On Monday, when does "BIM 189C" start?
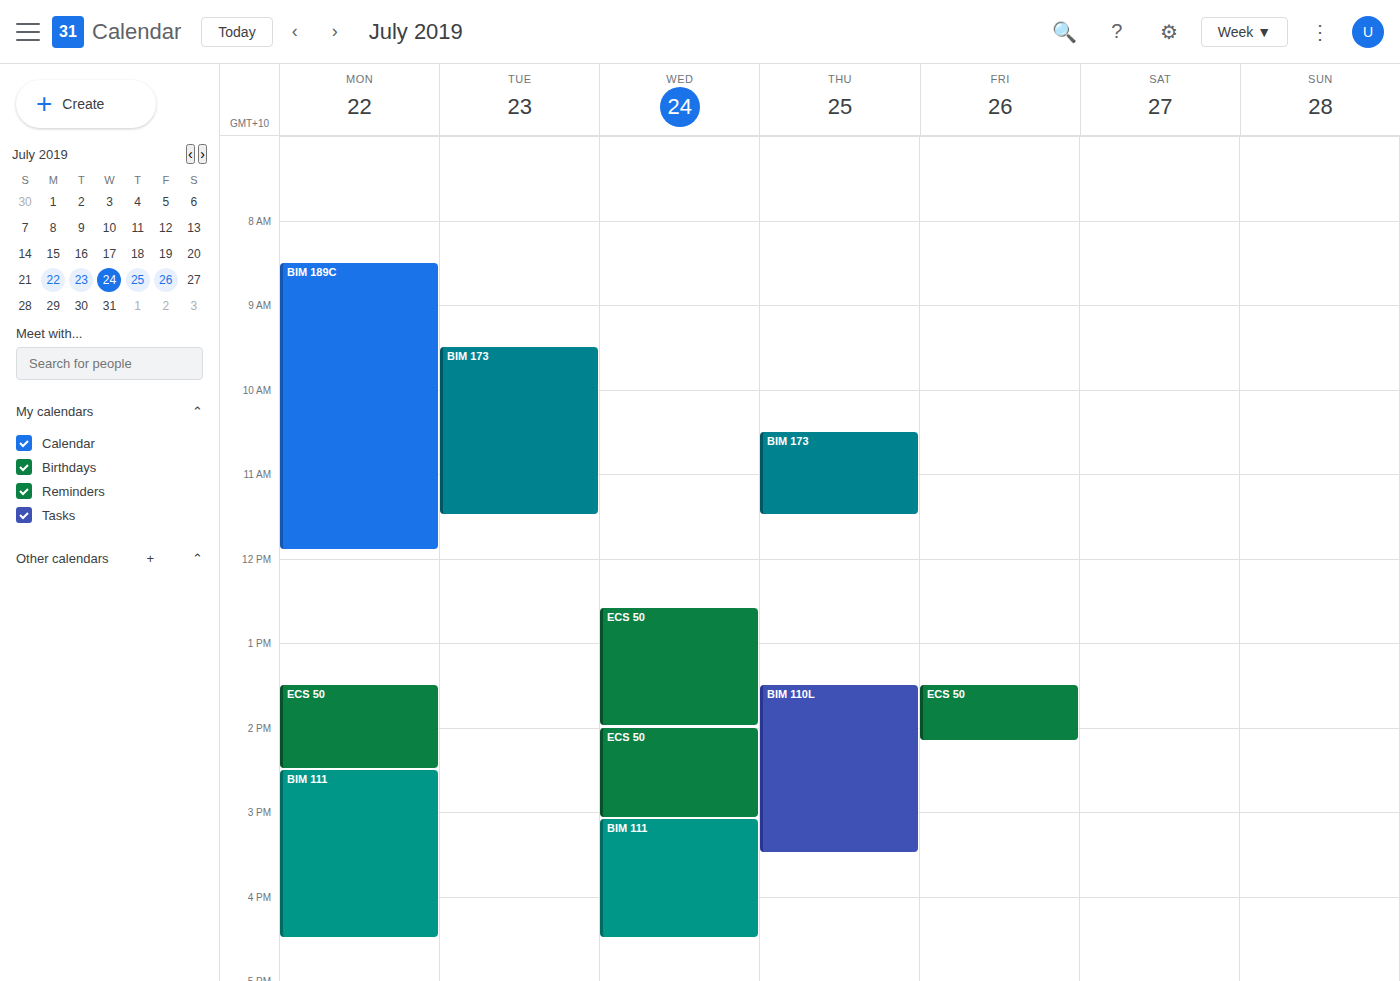
8:30 AM